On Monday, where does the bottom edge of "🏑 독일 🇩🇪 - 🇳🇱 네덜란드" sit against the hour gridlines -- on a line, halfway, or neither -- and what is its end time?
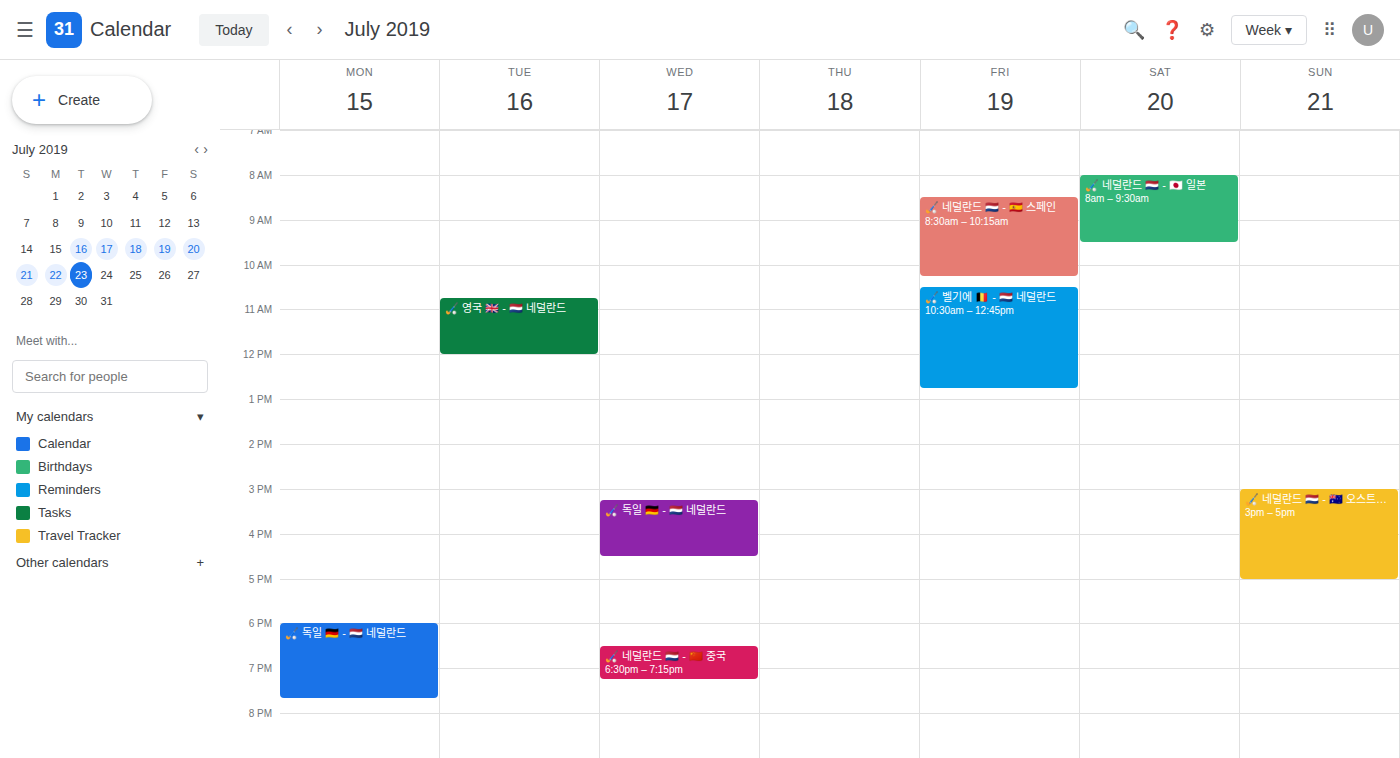
7:40 PM -- neither: 40 minutes below the 7 PM line and 20 minutes above the 8 PM line.